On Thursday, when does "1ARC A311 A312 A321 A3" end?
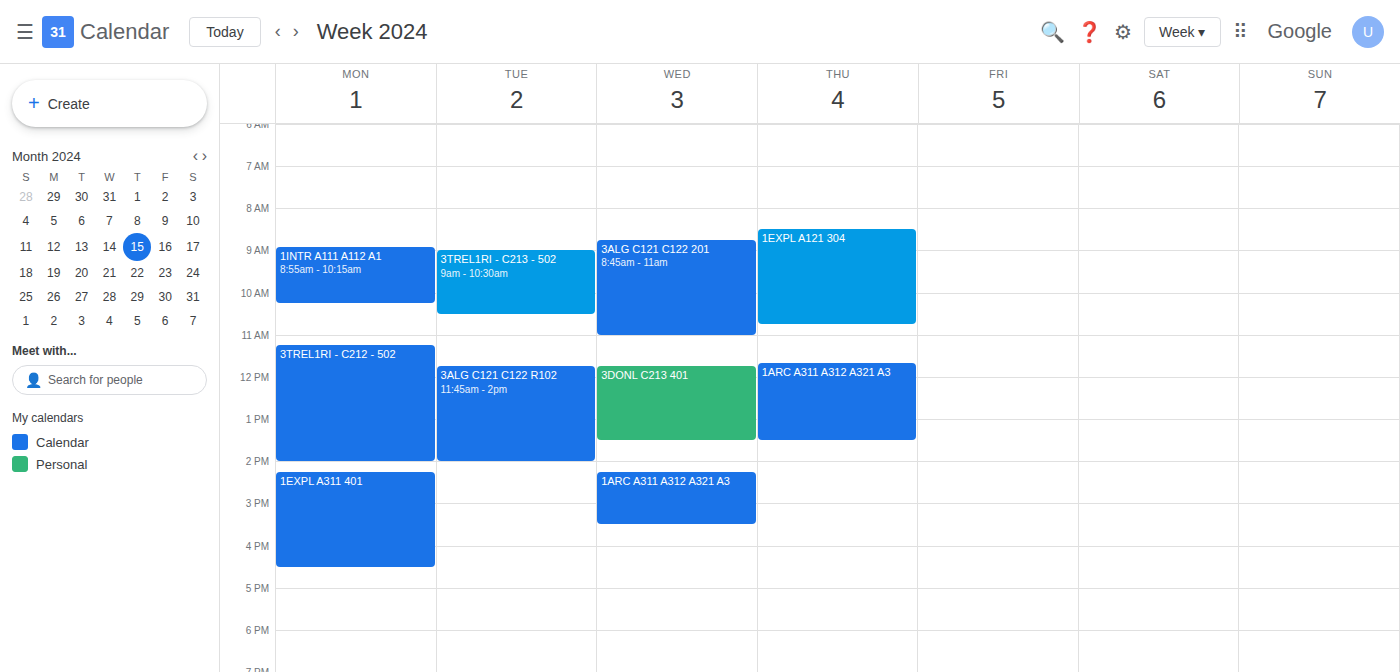
1:30 PM